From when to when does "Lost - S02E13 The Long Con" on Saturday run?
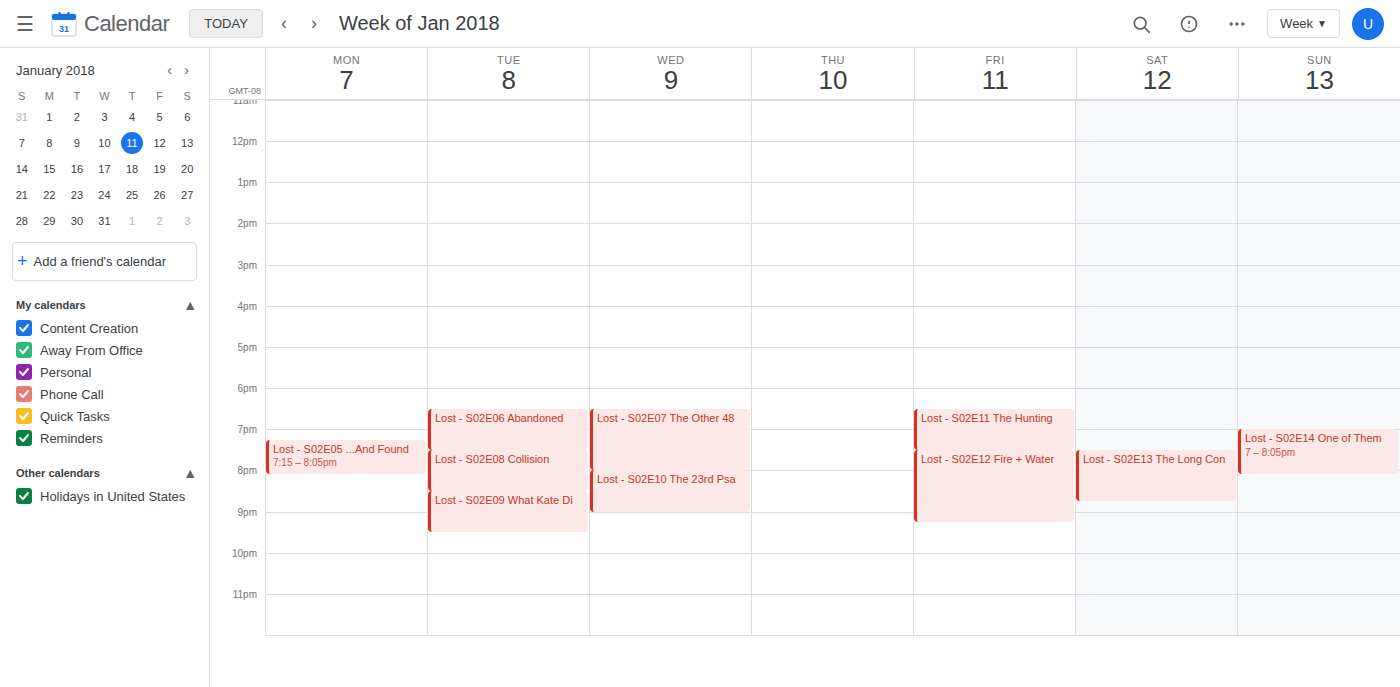
7:30 PM to 8:45 PM